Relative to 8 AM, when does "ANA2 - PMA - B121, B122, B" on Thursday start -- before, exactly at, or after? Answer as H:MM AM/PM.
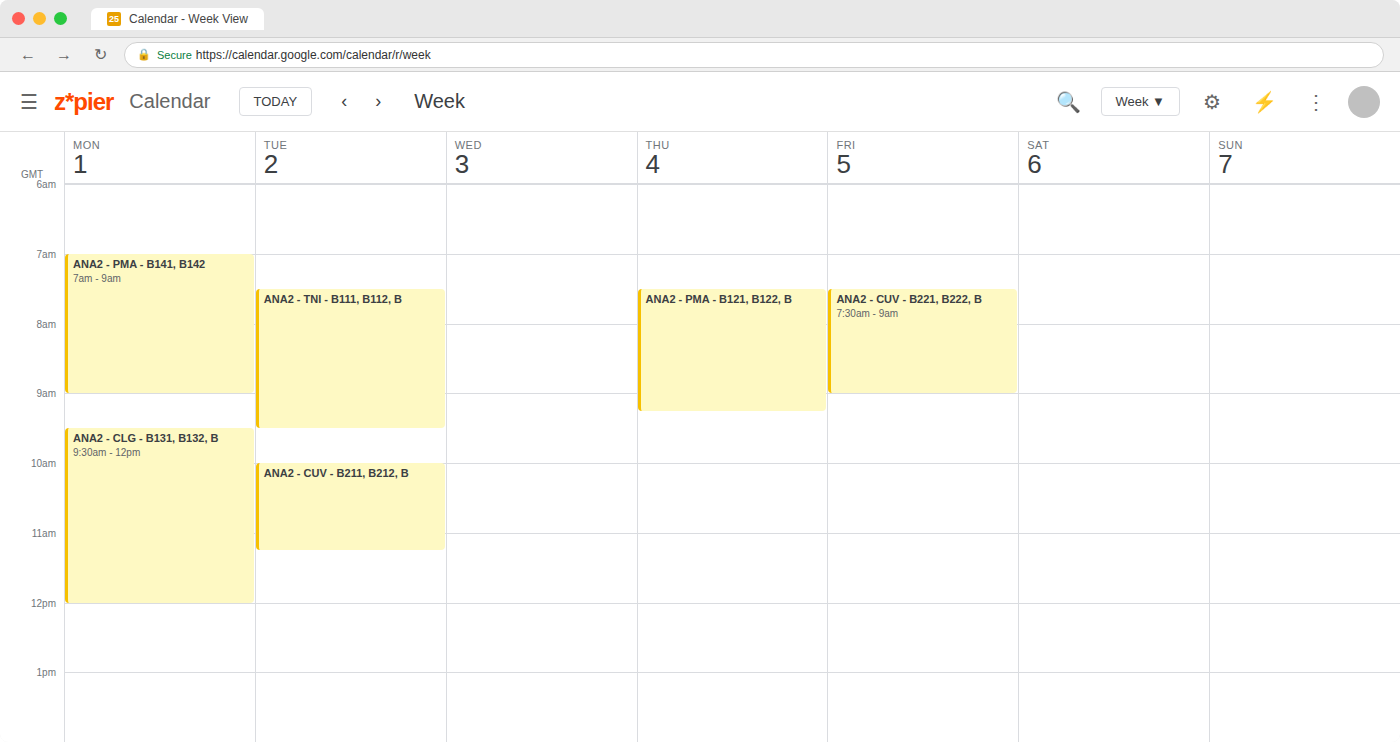
7:30 AM -- before 8 AM, 30 minutes above the 8 AM line.